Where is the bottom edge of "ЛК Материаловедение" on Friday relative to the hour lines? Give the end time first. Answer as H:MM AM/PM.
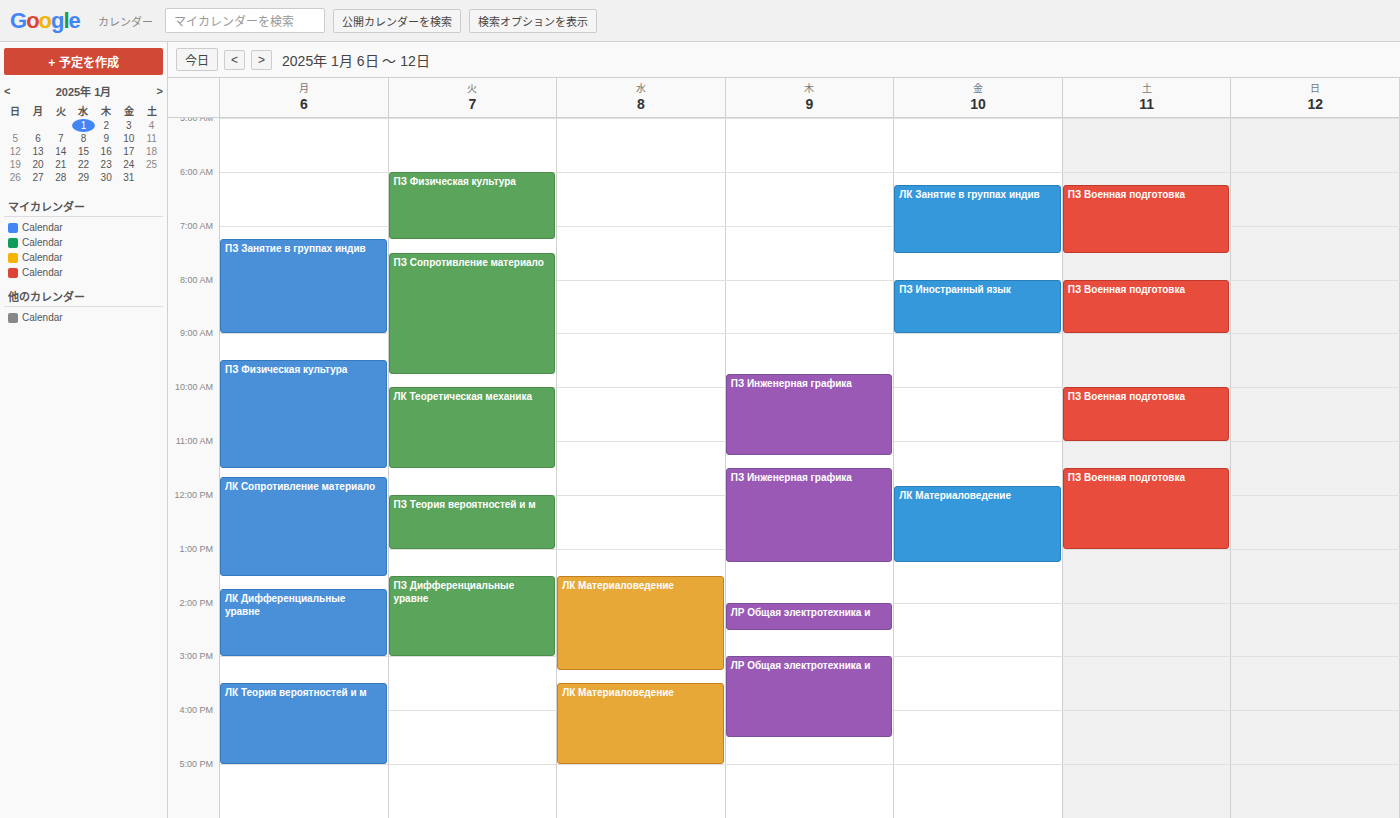
1:15 PM -- neither: a quarter of the way from the 1 PM line to the 2 PM line.